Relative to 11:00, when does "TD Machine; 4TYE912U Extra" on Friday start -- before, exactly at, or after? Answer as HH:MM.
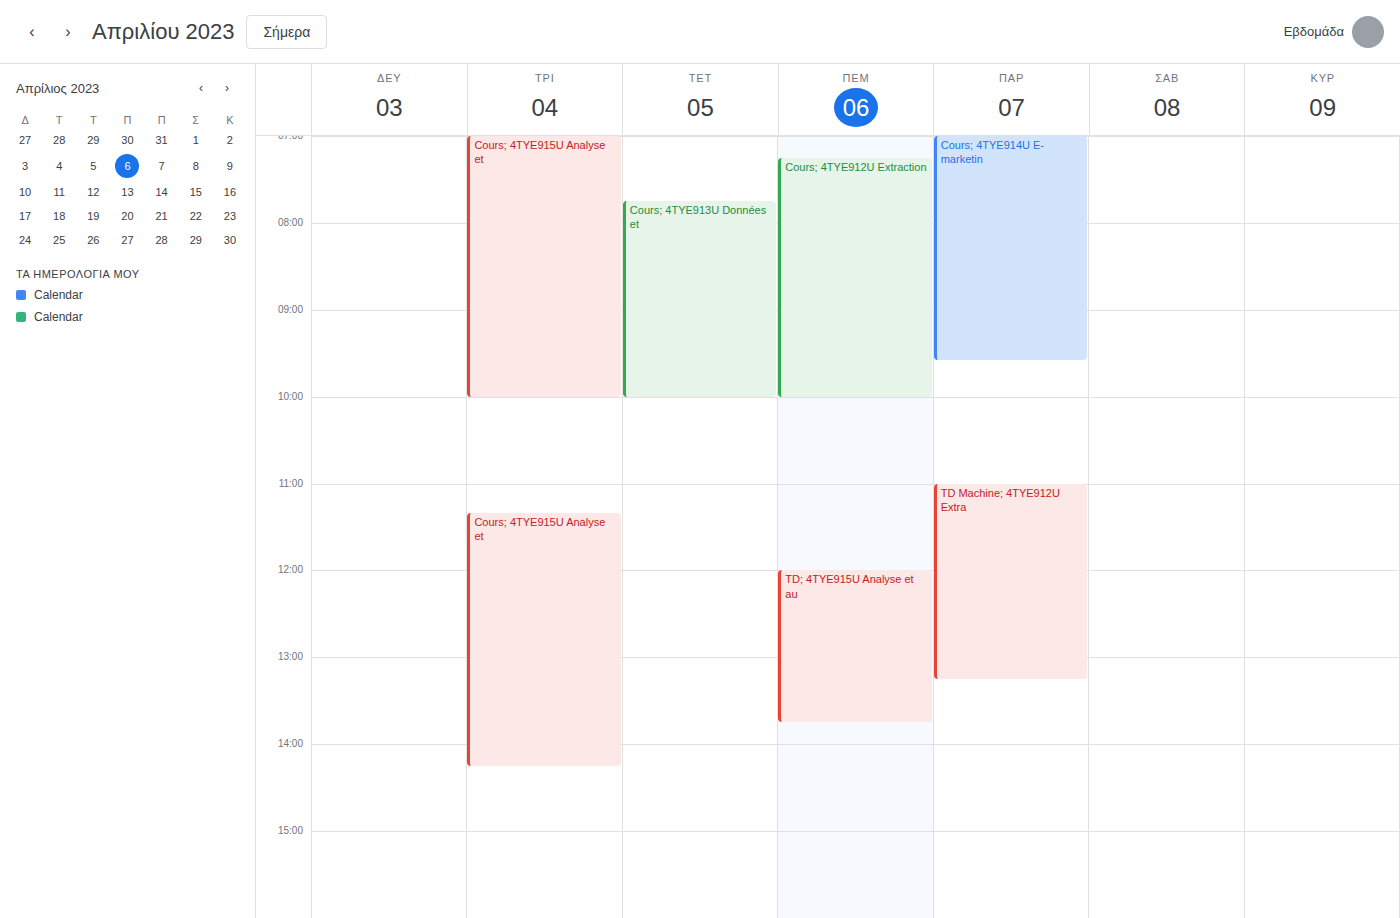
11:00 -- exactly at 11:00, on the 11:00 line.